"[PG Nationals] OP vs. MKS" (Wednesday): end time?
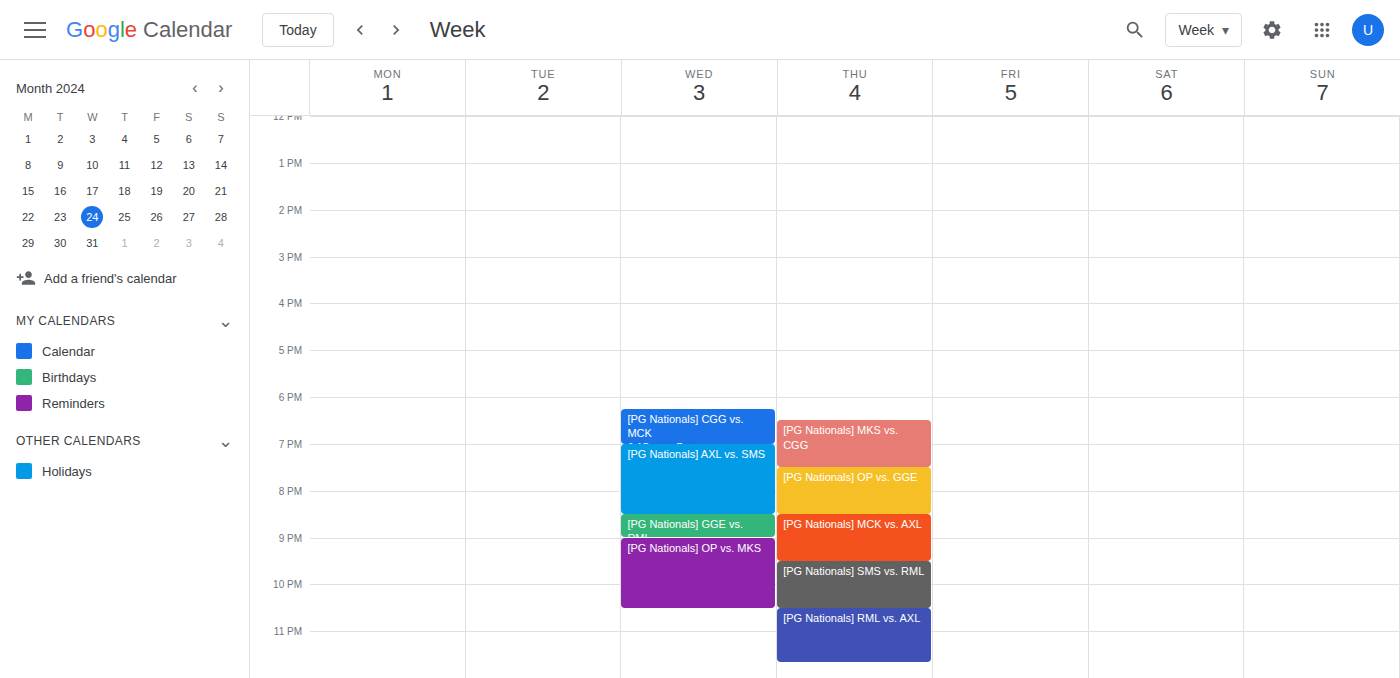
10:30 PM